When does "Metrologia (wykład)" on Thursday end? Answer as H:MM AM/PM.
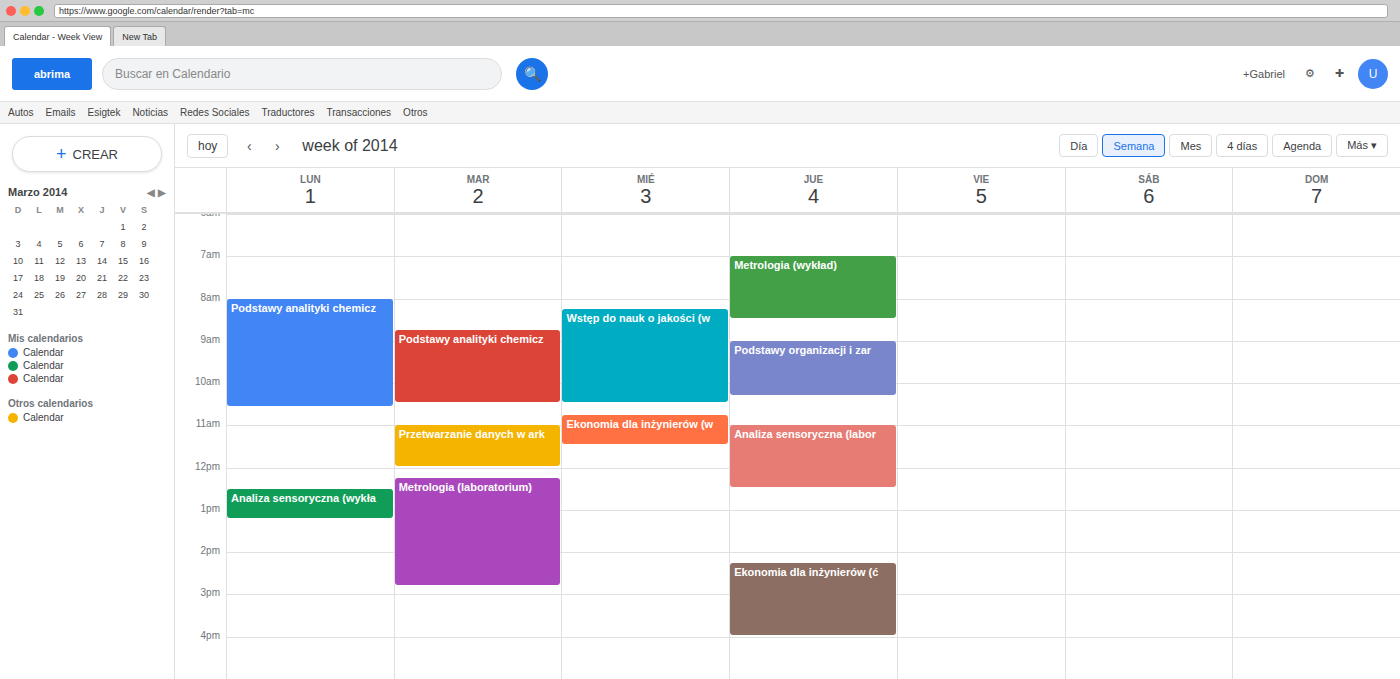
8:30 AM